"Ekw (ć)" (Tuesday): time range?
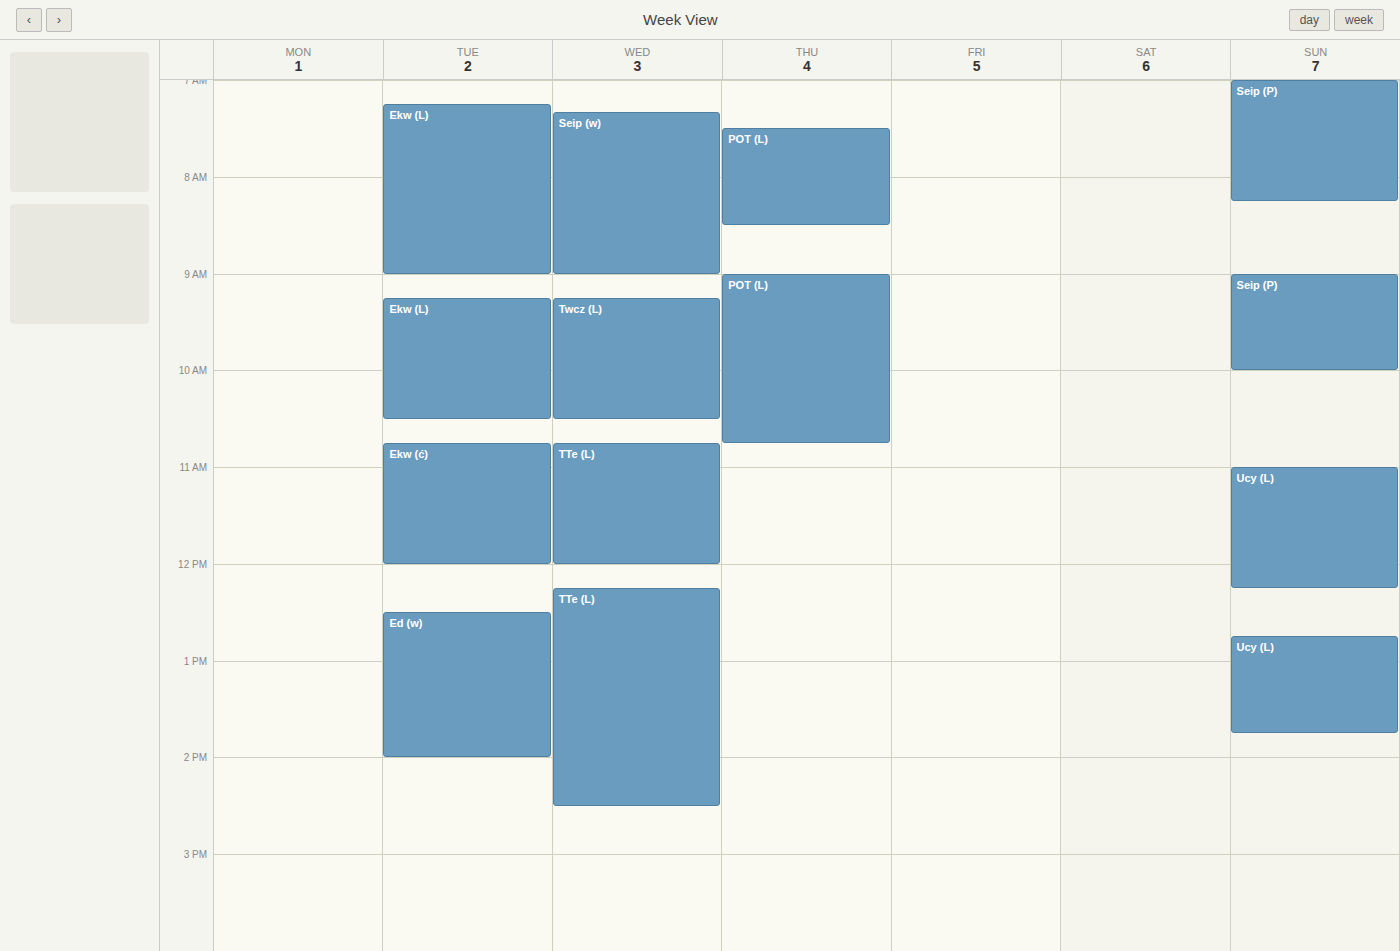
10:45 AM to 12:00 PM